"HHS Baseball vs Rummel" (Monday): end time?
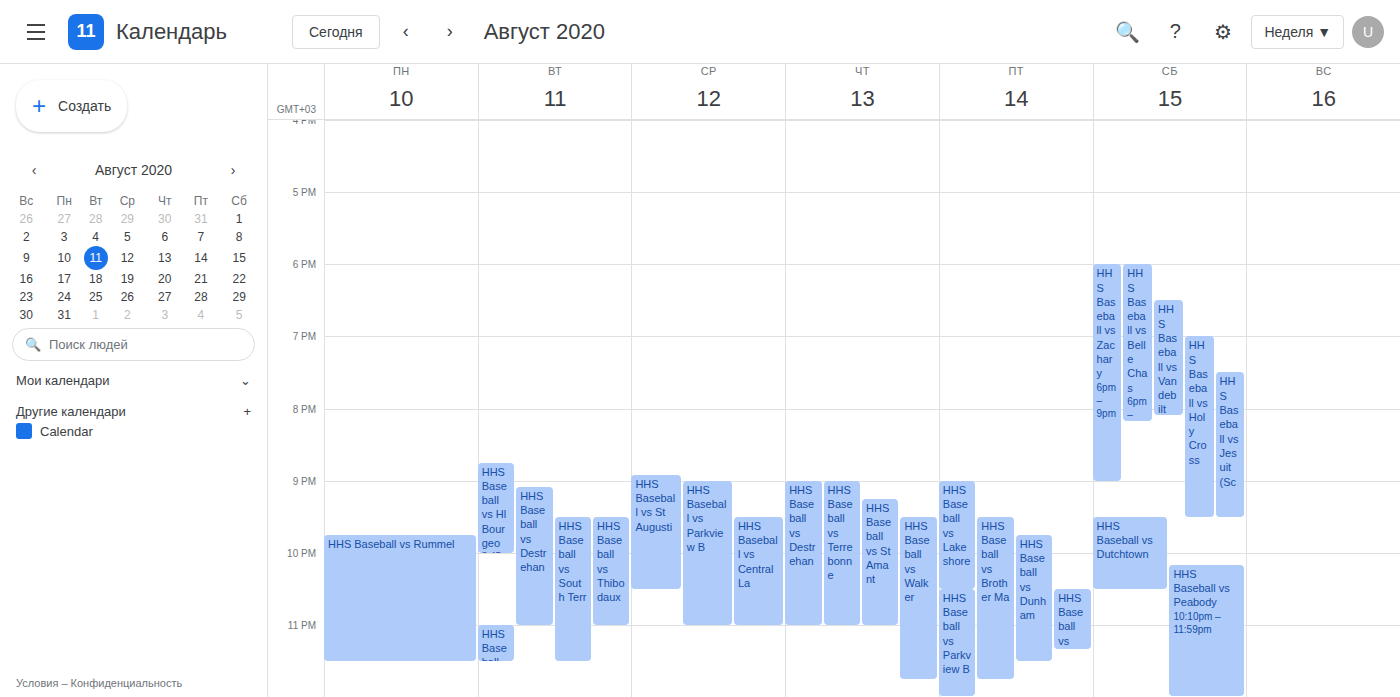
11:30 PM